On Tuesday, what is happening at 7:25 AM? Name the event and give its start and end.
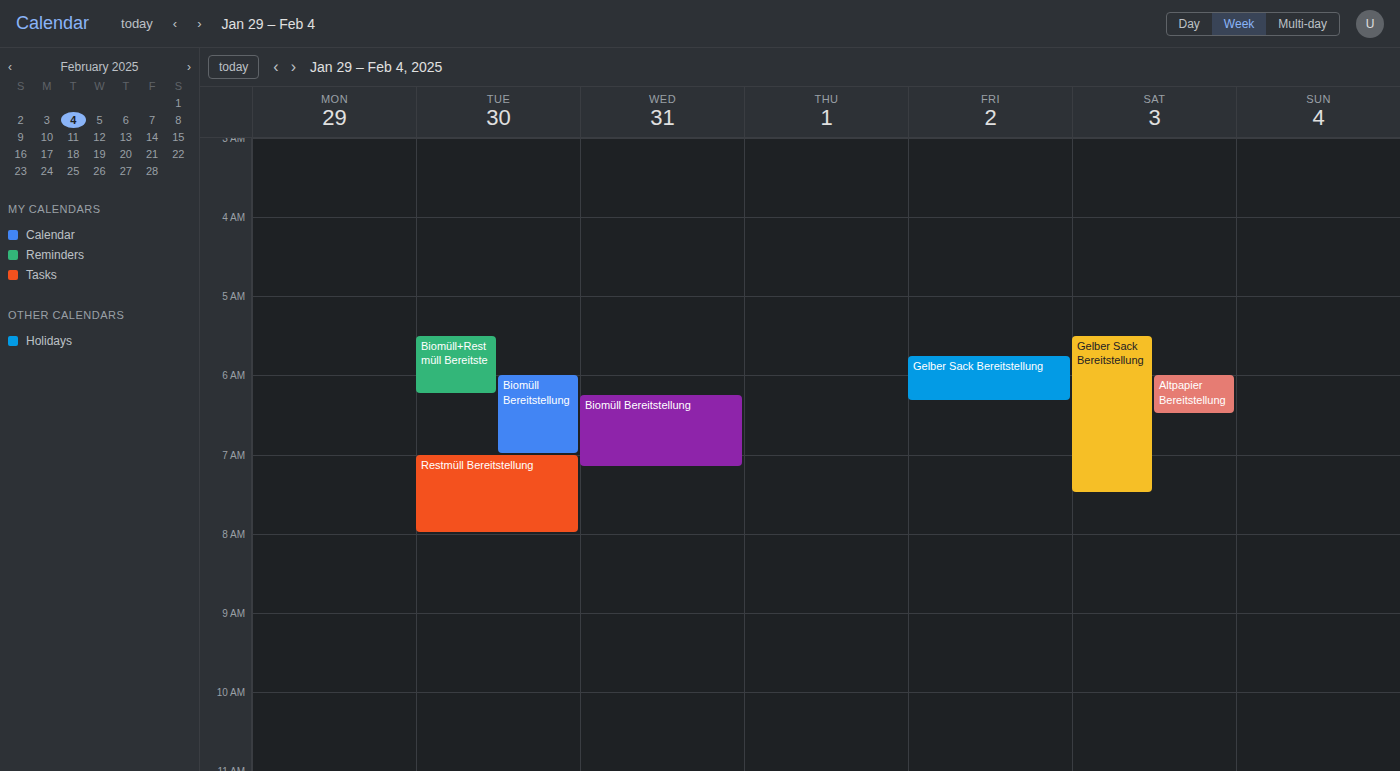
"Restmüll Bereitstellung", 7:00 AM to 8:00 AM